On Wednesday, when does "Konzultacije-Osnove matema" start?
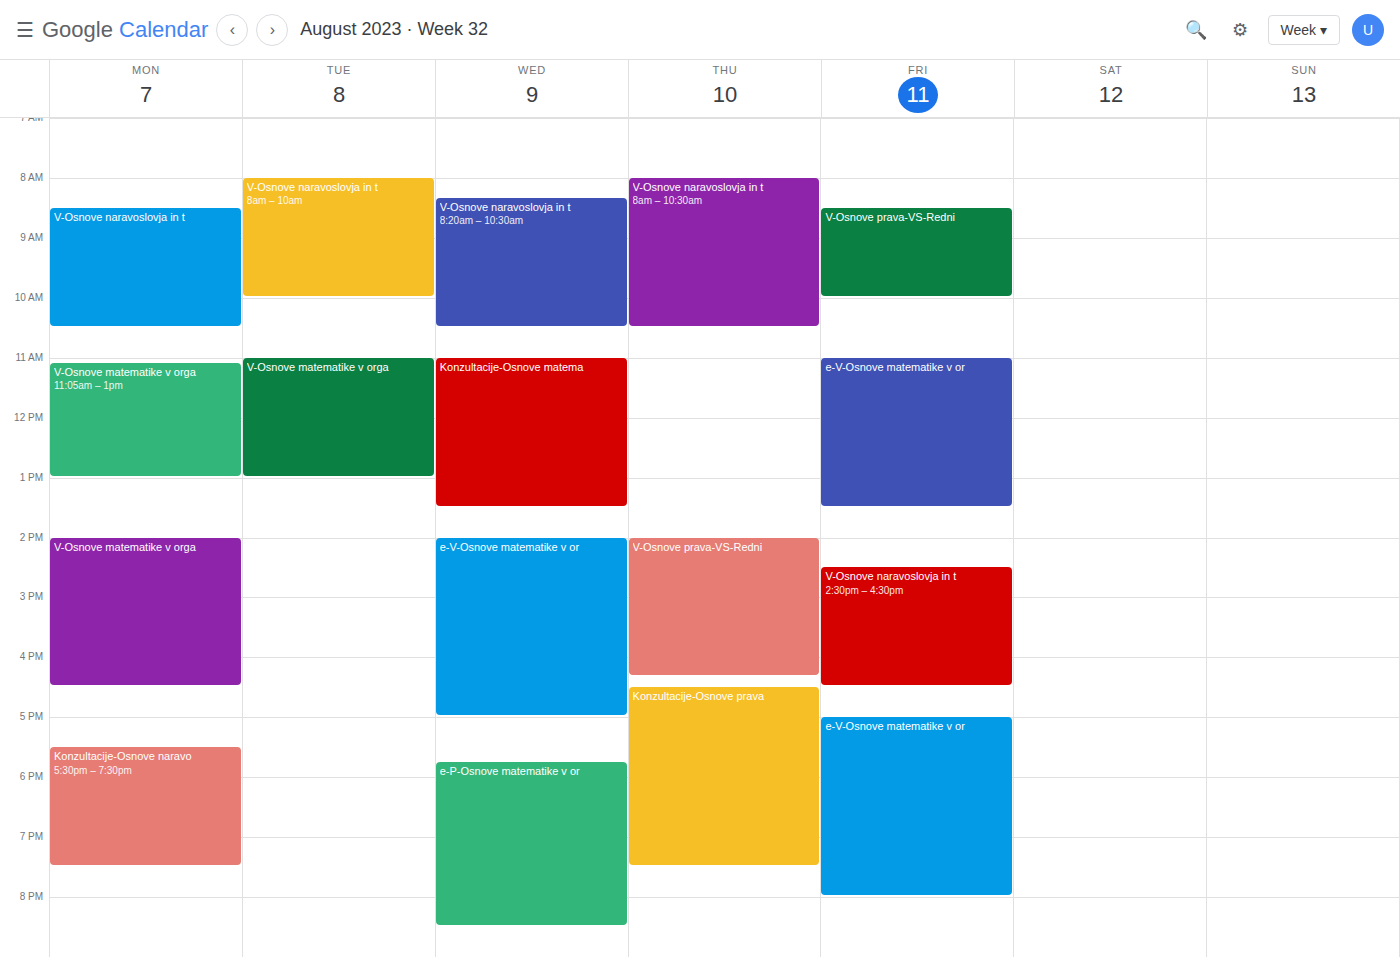
11:00 AM